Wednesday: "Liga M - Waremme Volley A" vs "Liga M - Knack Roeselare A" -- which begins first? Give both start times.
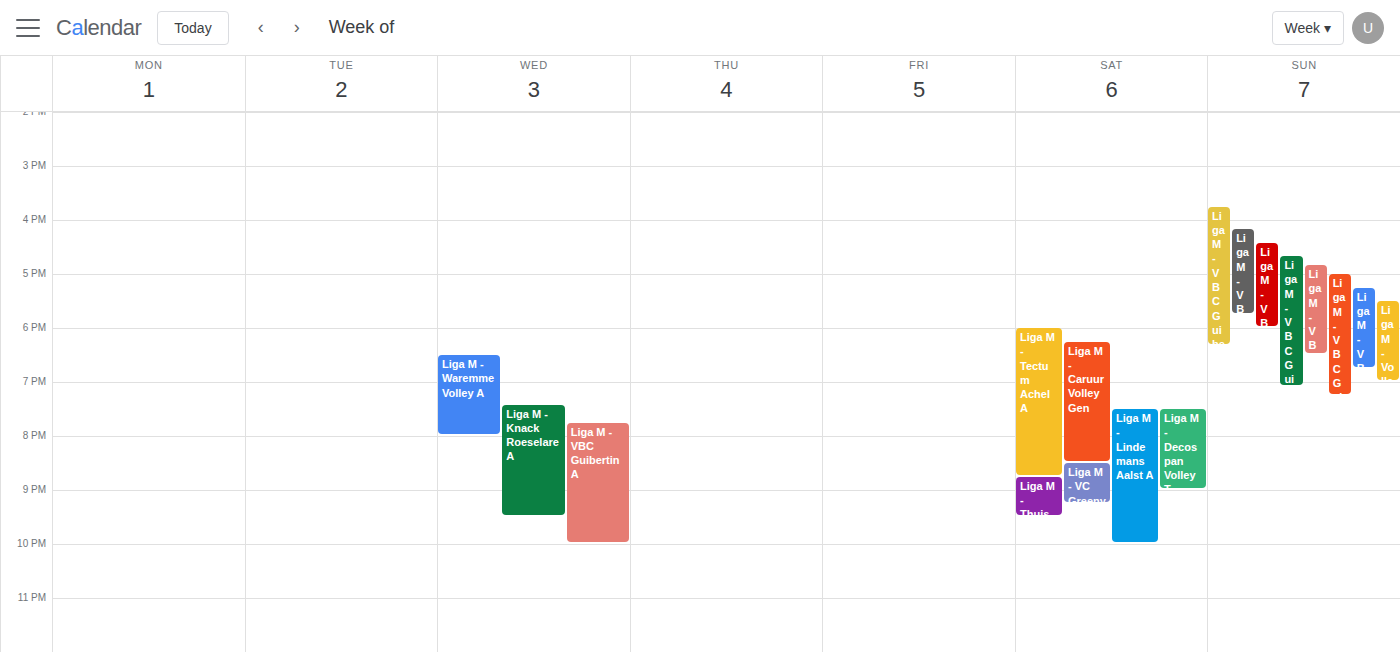
"Liga M - Waremme Volley A" 18:30; "Liga M - Knack Roeselare A" 19:25.